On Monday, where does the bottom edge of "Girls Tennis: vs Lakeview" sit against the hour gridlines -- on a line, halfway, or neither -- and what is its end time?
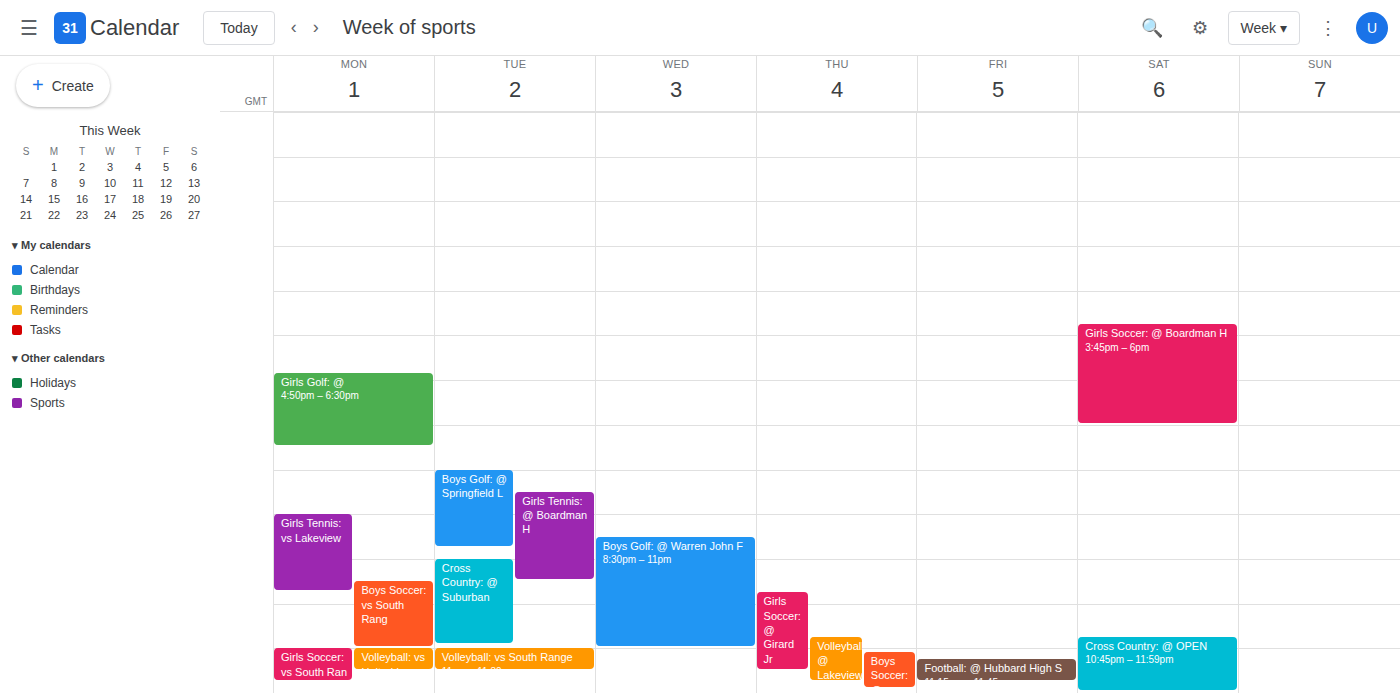
9:45 PM -- neither: three quarters of the way from the 9 PM line to the 10 PM line.